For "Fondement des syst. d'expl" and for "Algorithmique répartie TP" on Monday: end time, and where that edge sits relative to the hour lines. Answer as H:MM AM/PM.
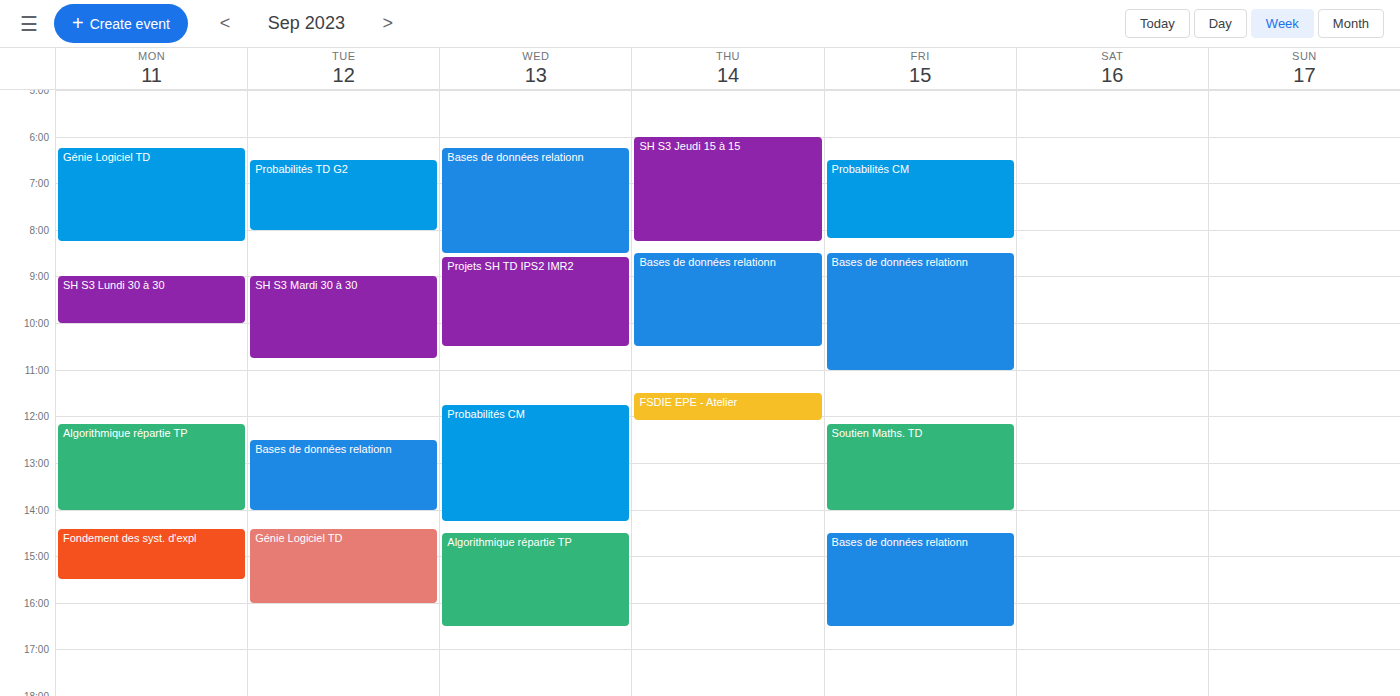
"Fondement des syst. d'expl": 3:30 PM, halfway between the 3 PM and 4 PM lines. "Algorithmique répartie TP": 2:00 PM, exactly on the 2 PM line.